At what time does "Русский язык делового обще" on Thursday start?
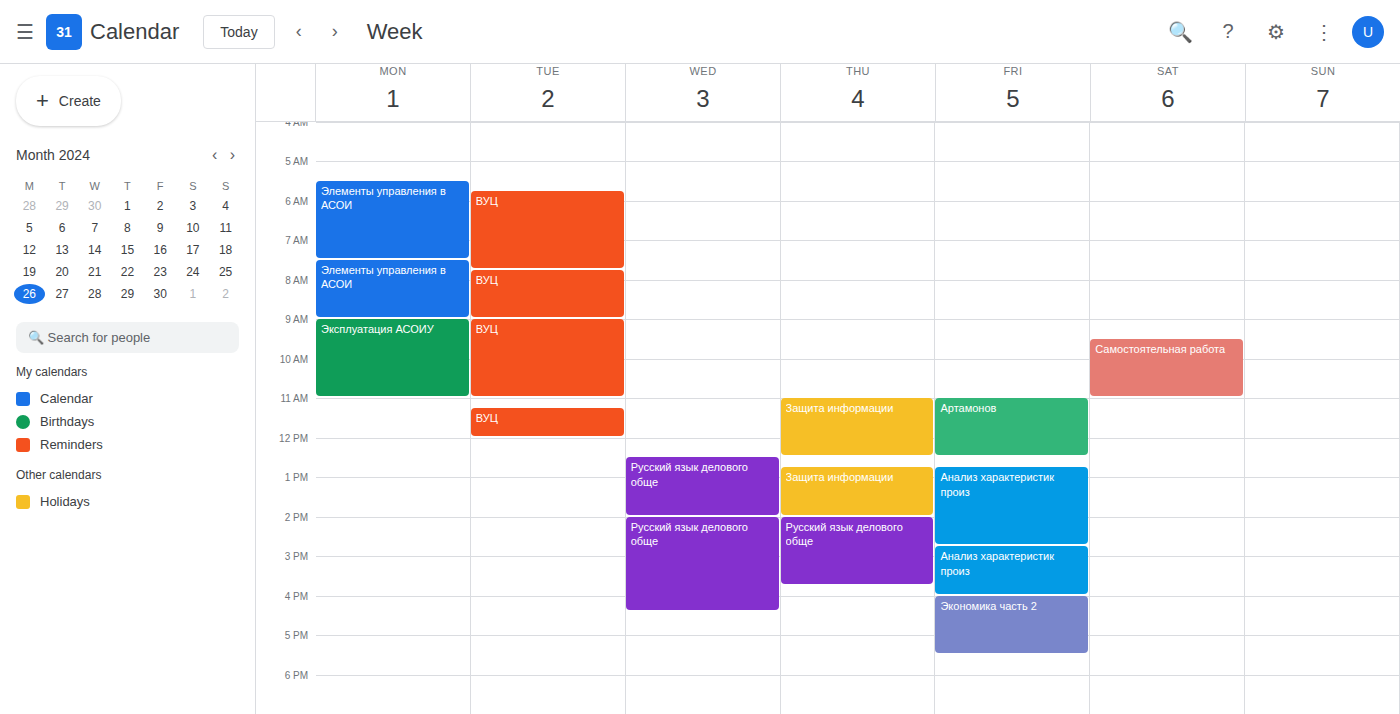
14:00